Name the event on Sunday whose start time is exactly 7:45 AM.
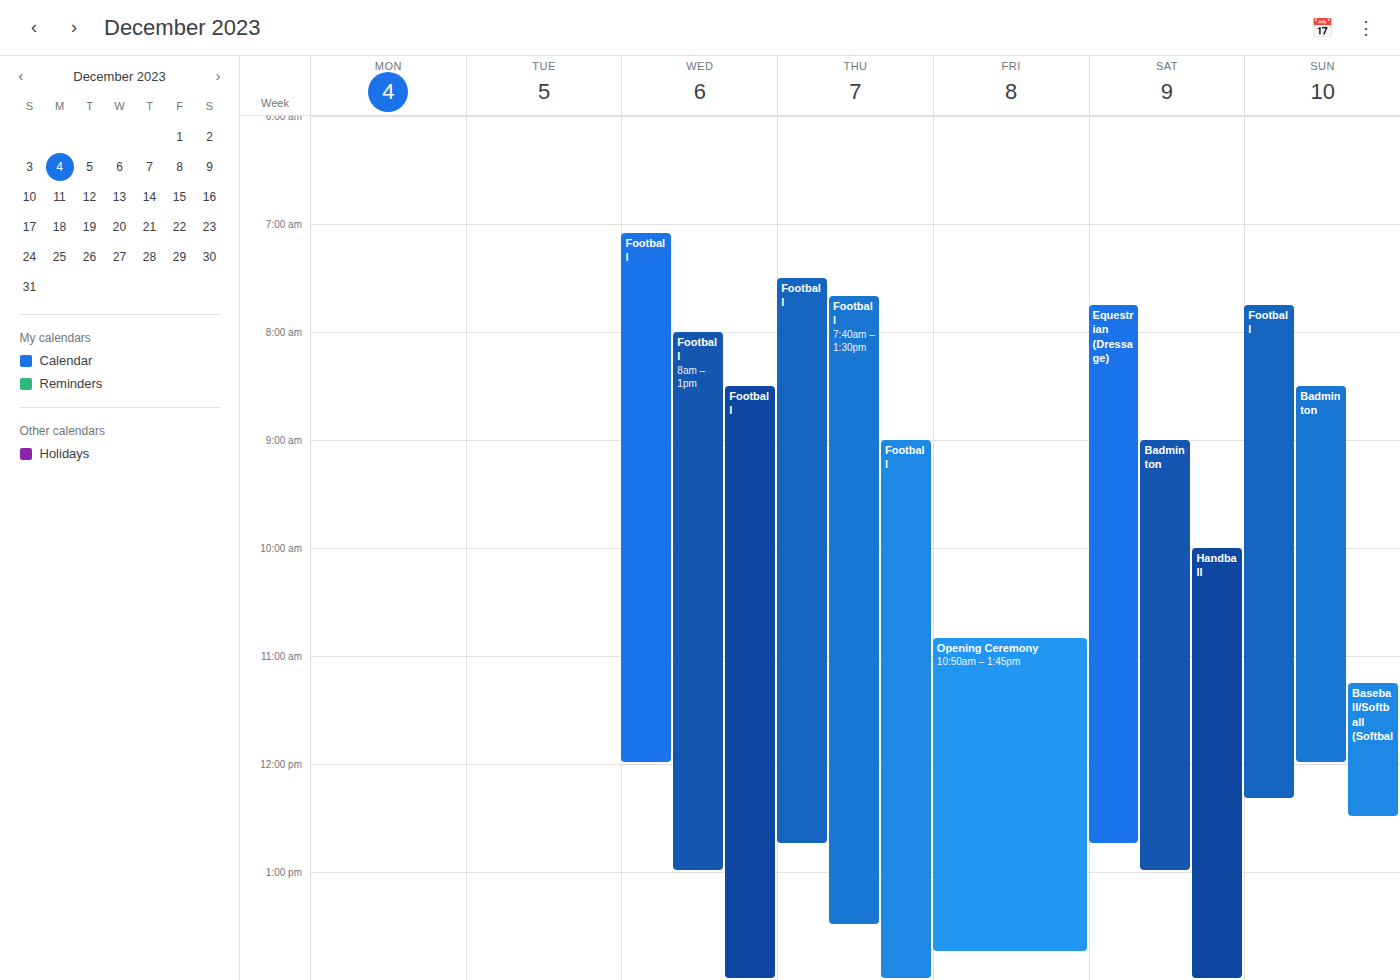
"Football"